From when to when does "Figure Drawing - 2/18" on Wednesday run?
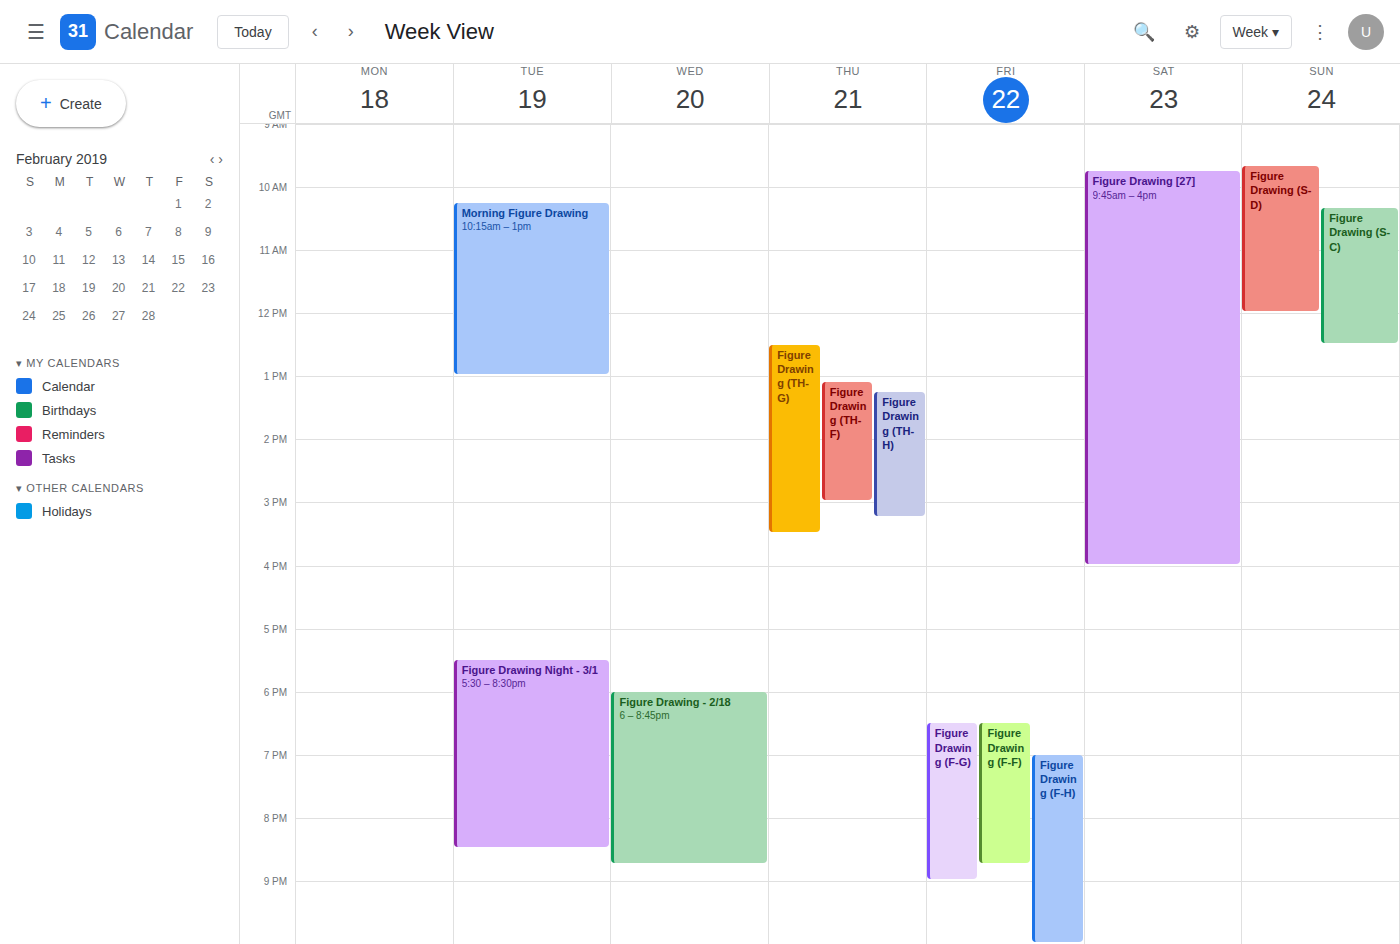
6:00 PM to 8:45 PM